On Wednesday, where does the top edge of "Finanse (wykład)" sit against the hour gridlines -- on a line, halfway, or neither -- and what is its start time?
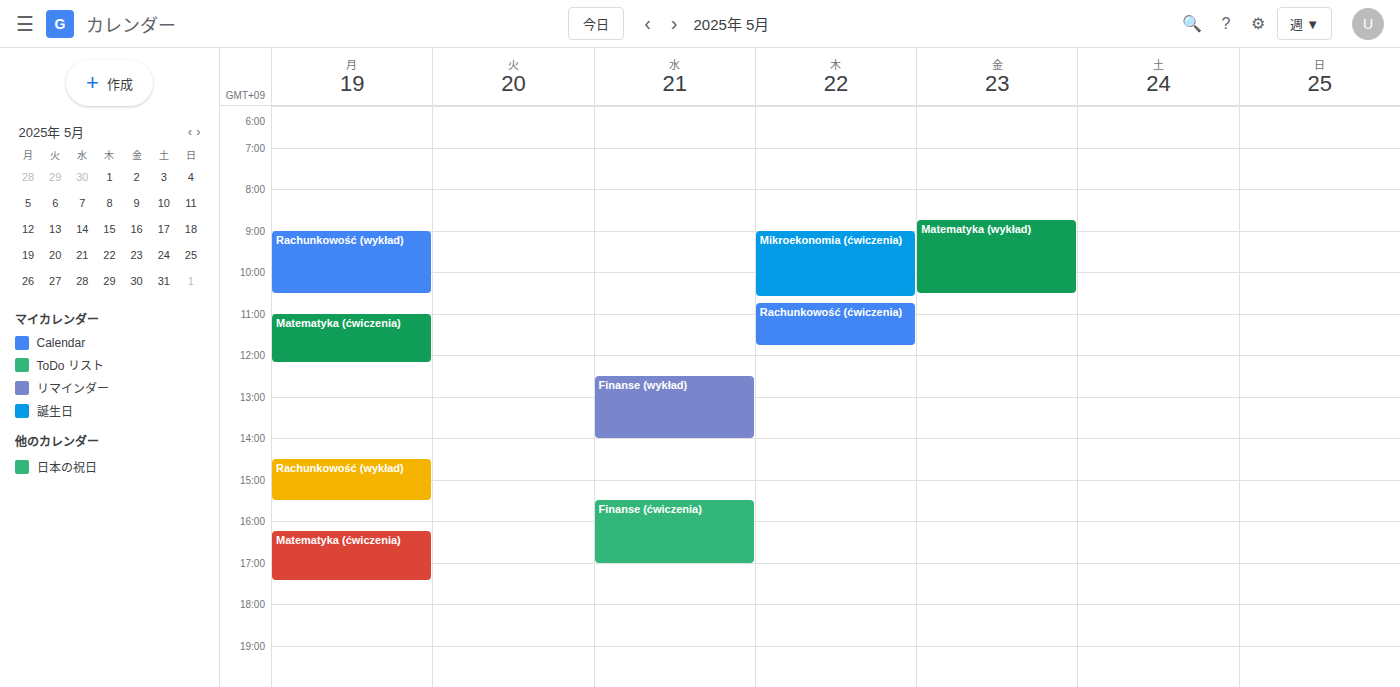
12:30 PM -- halfway between the 12 PM and 1 PM lines.